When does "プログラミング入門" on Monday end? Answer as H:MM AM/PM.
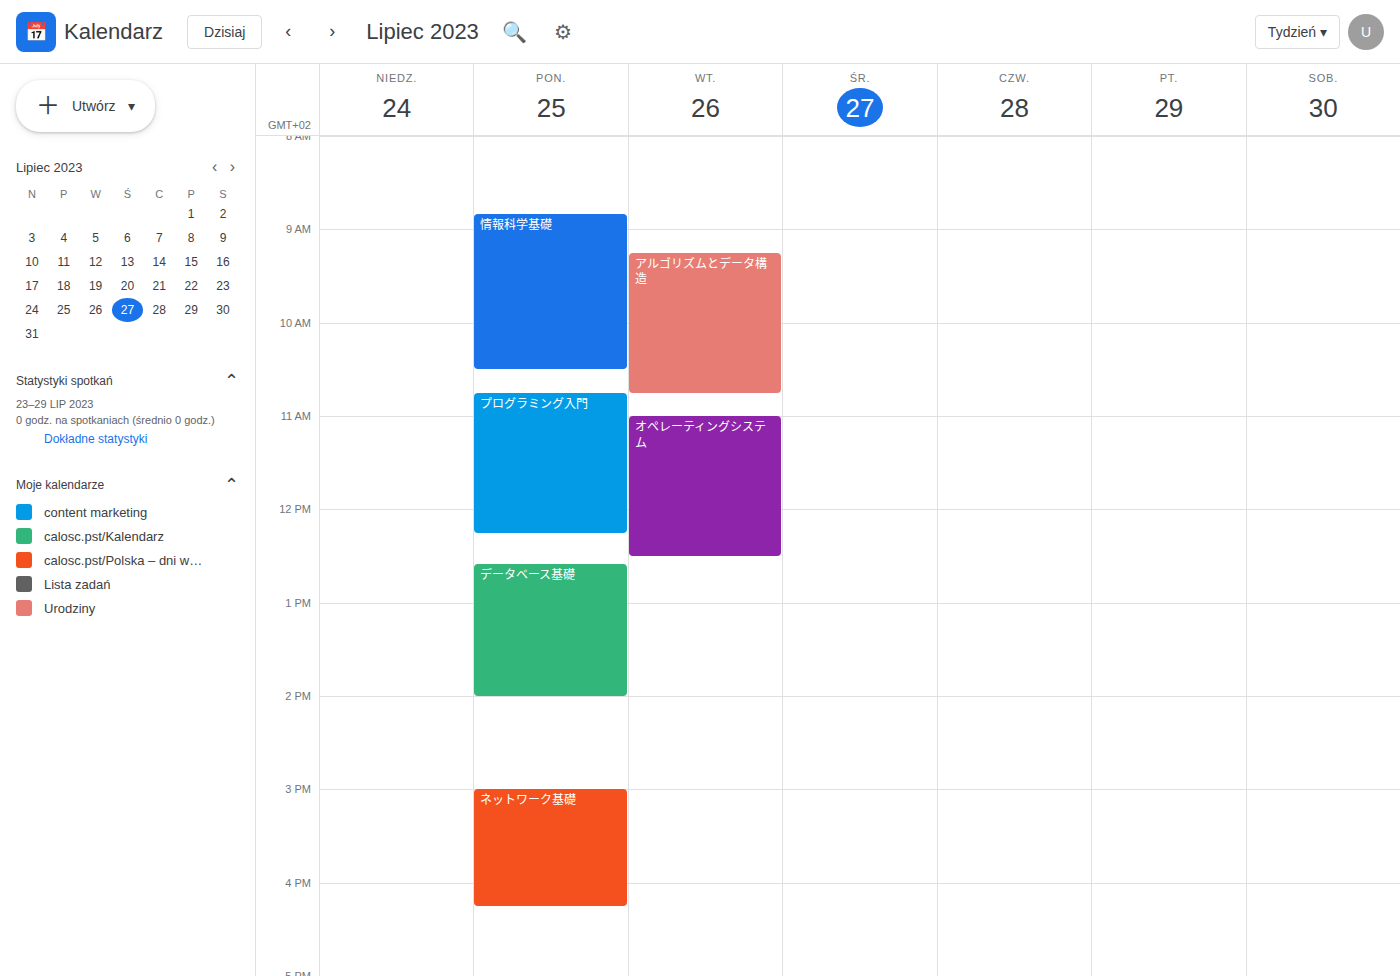
12:15 PM